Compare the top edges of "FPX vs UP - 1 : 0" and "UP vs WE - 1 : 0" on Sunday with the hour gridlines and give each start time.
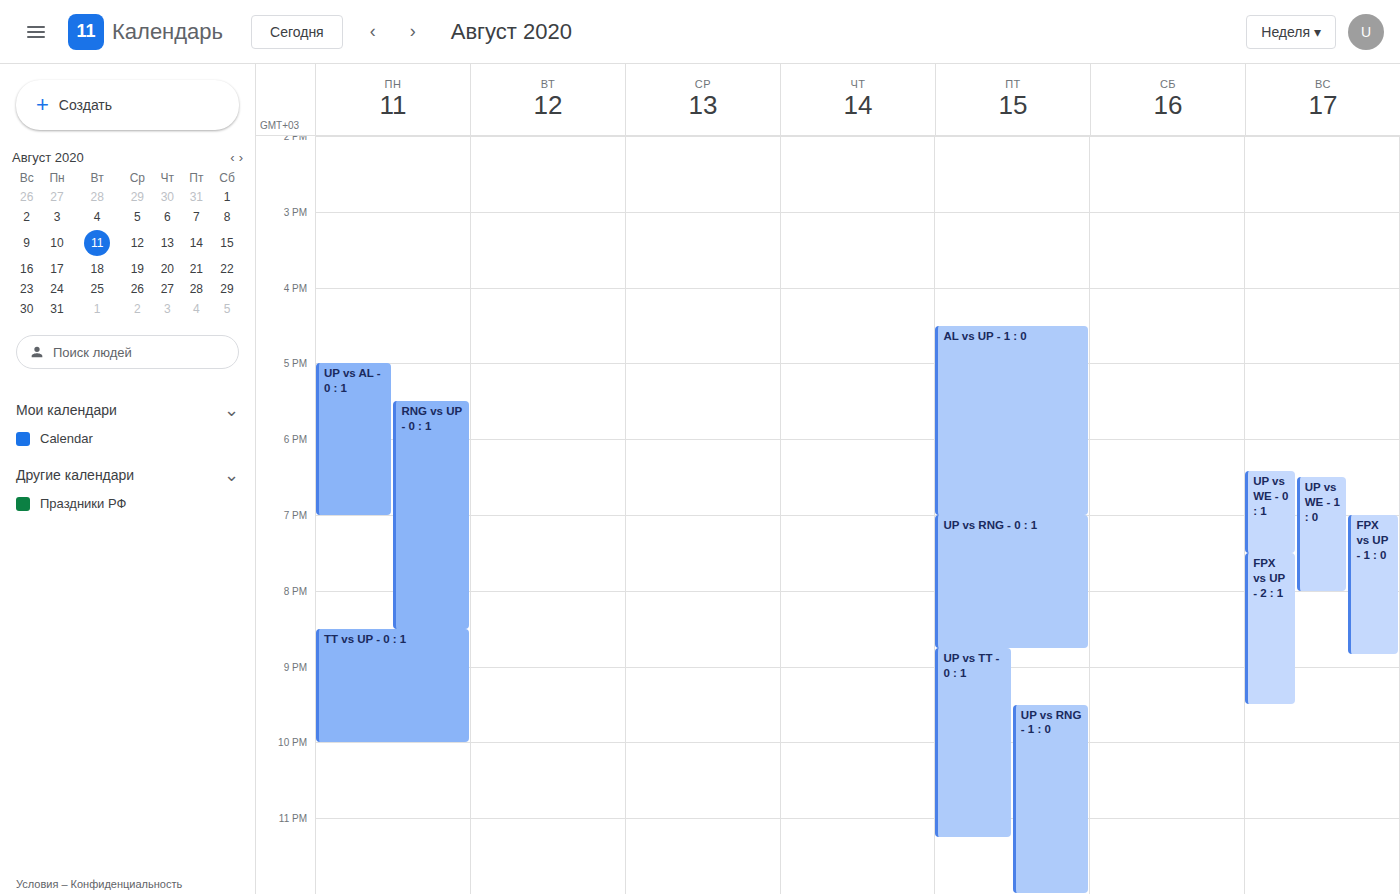
"FPX vs UP - 1 : 0": 7:00 PM, exactly on the 7 PM line. "UP vs WE - 1 : 0": 6:30 PM, halfway between the 6 PM and 7 PM lines.